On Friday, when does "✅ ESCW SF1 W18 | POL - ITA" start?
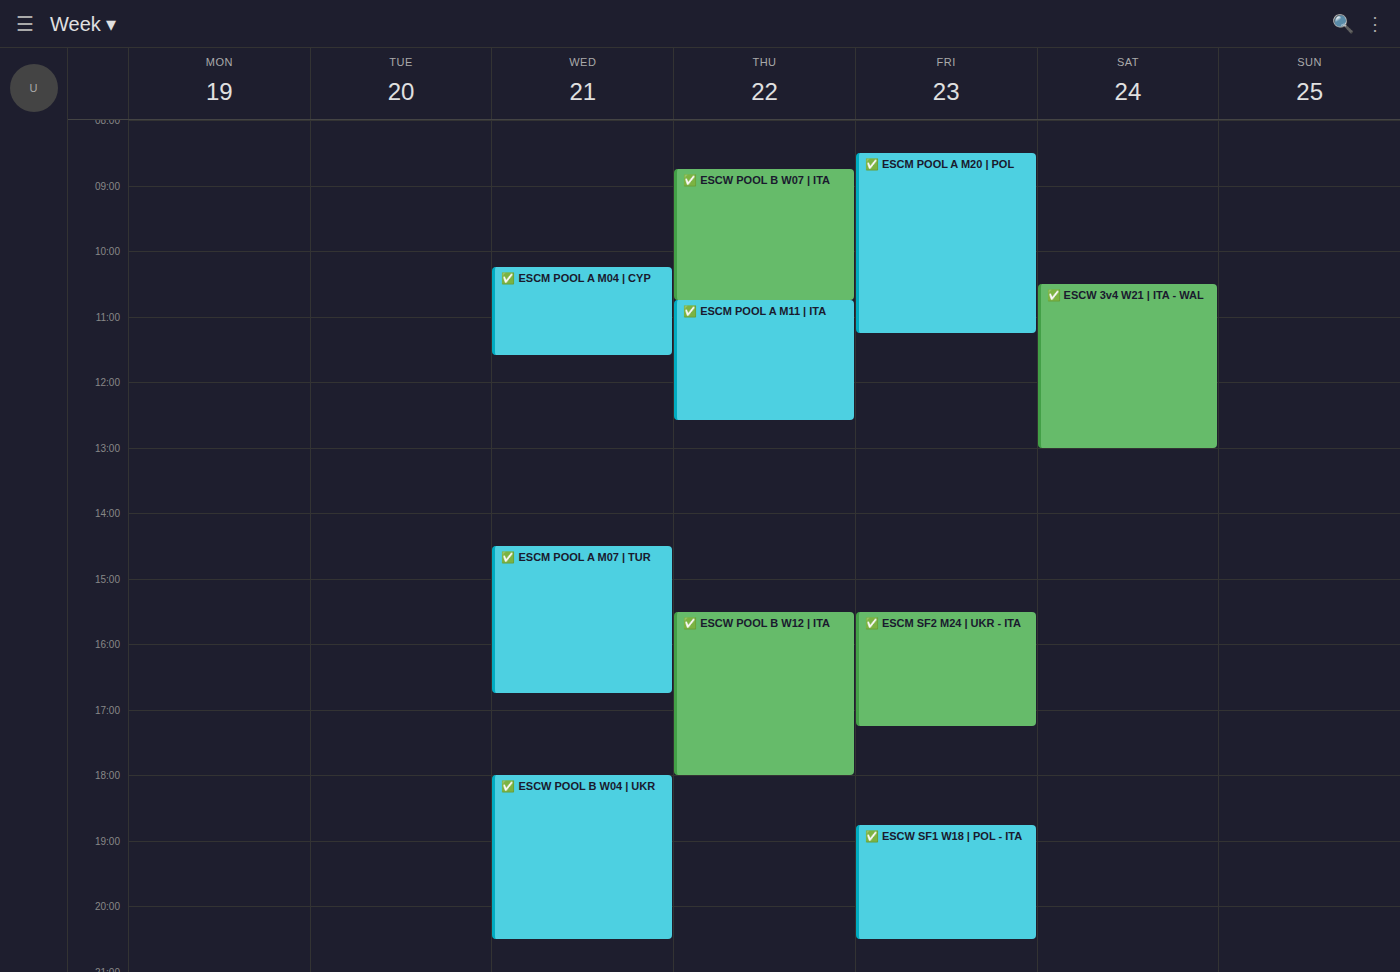
6:45 PM